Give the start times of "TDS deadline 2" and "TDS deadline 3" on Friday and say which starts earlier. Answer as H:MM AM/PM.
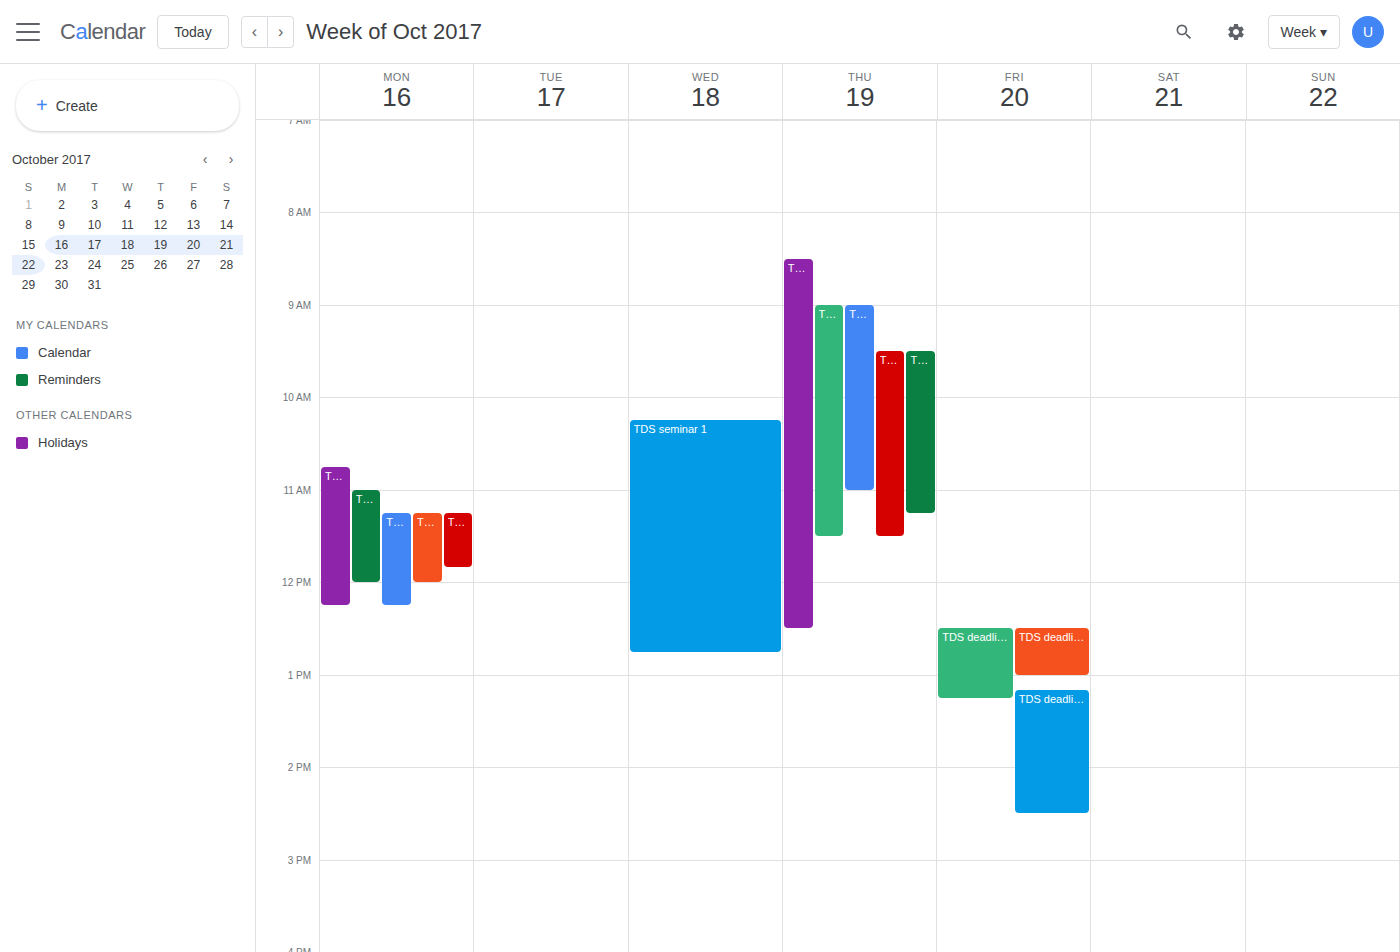
"TDS deadline 3" 12:30 PM; "TDS deadline 2" 1:10 PM.